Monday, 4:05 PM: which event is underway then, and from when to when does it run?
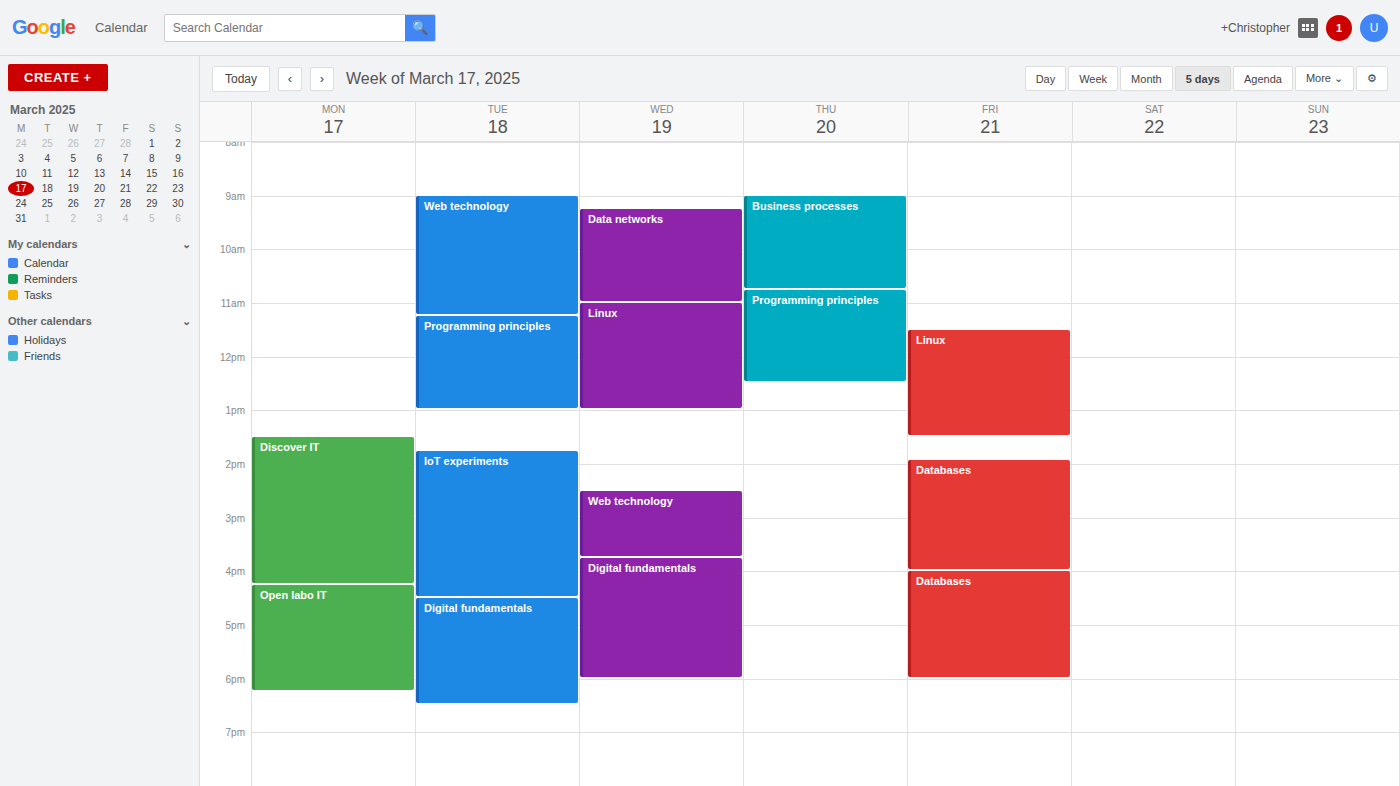
"Discover IT", 1:30 PM to 4:15 PM